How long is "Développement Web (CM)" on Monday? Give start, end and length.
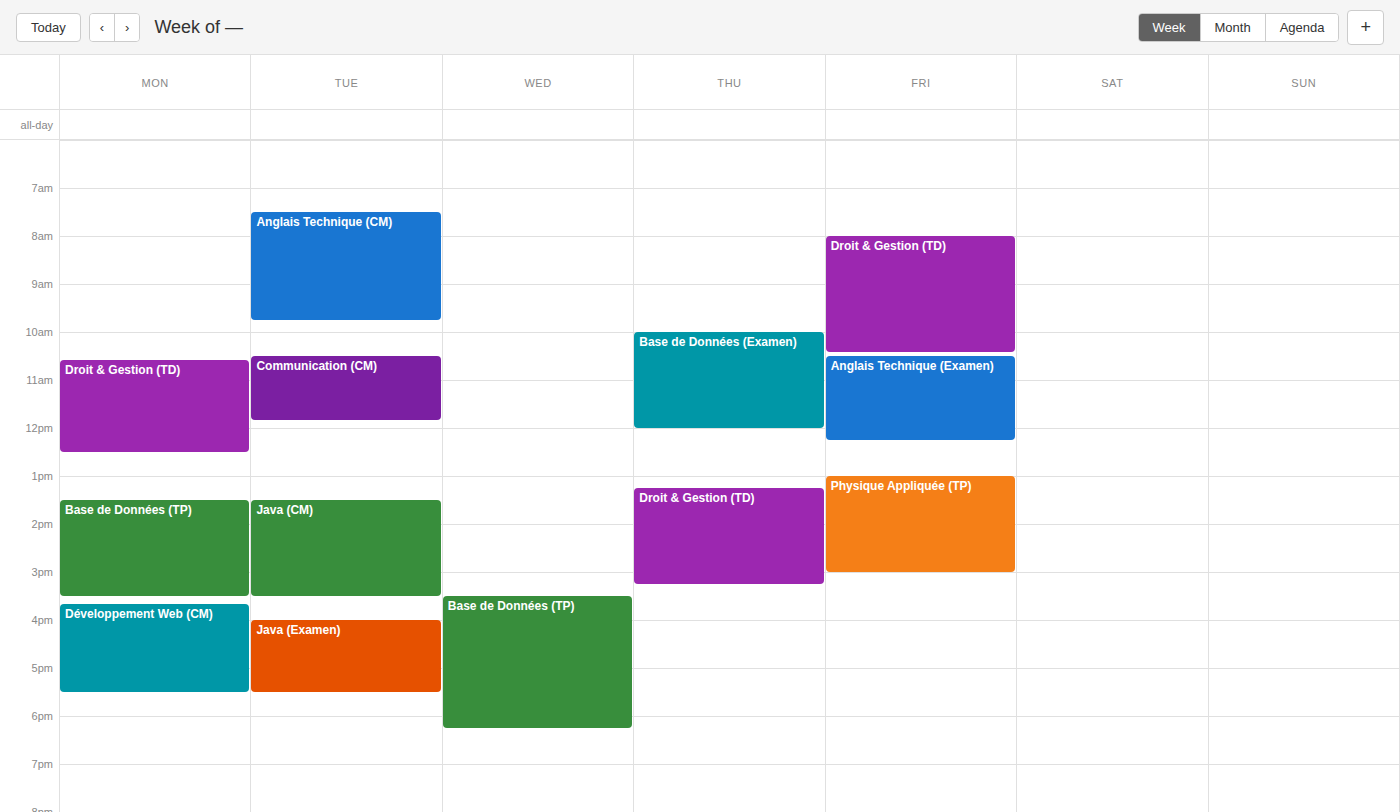
3:40 PM to 5:30 PM, 1 hour 50 minutes